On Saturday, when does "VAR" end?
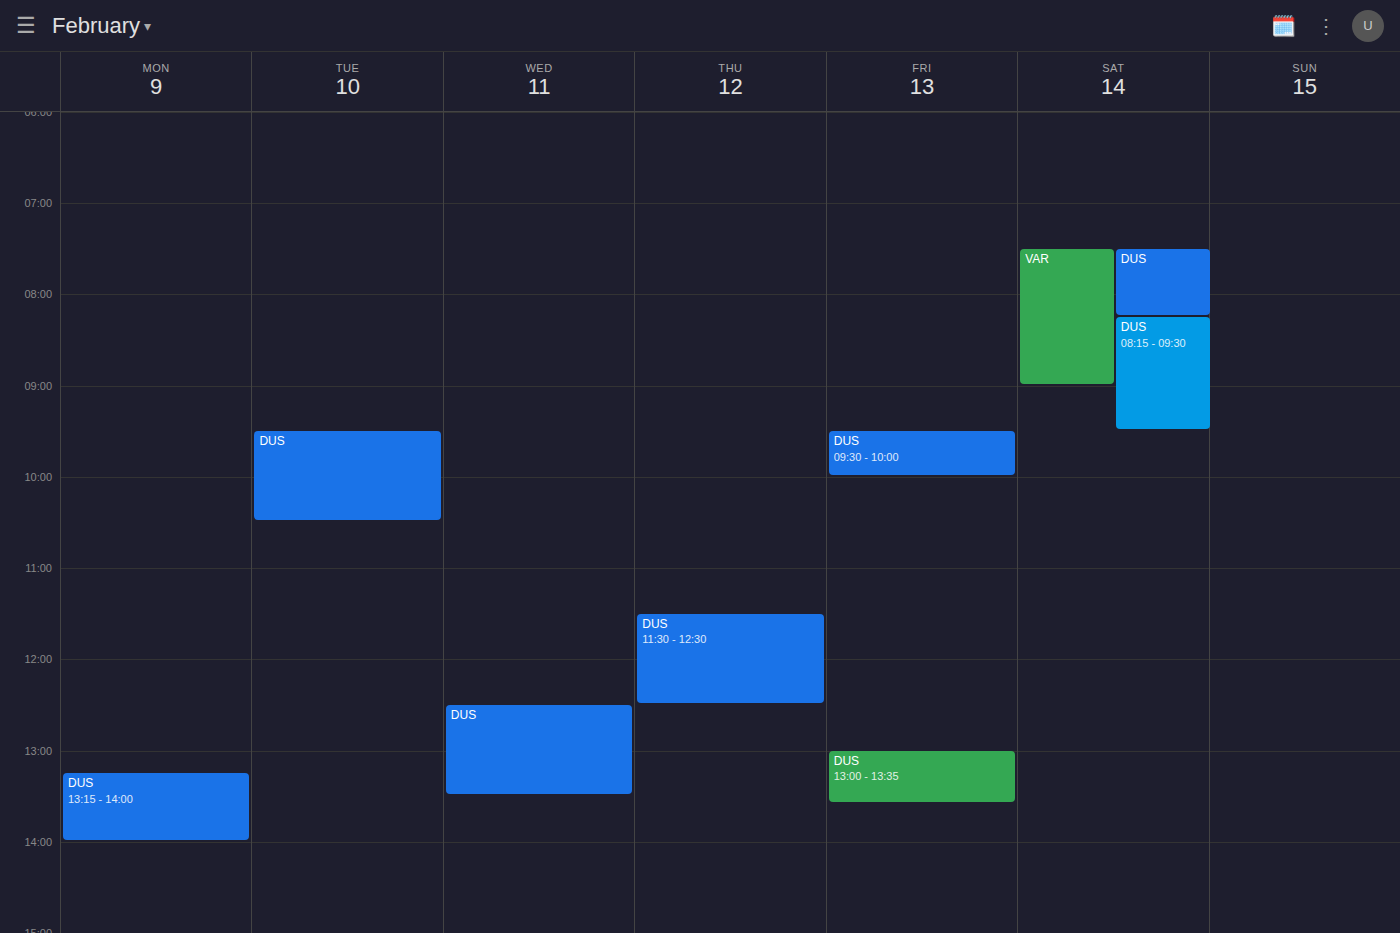
9:00 AM